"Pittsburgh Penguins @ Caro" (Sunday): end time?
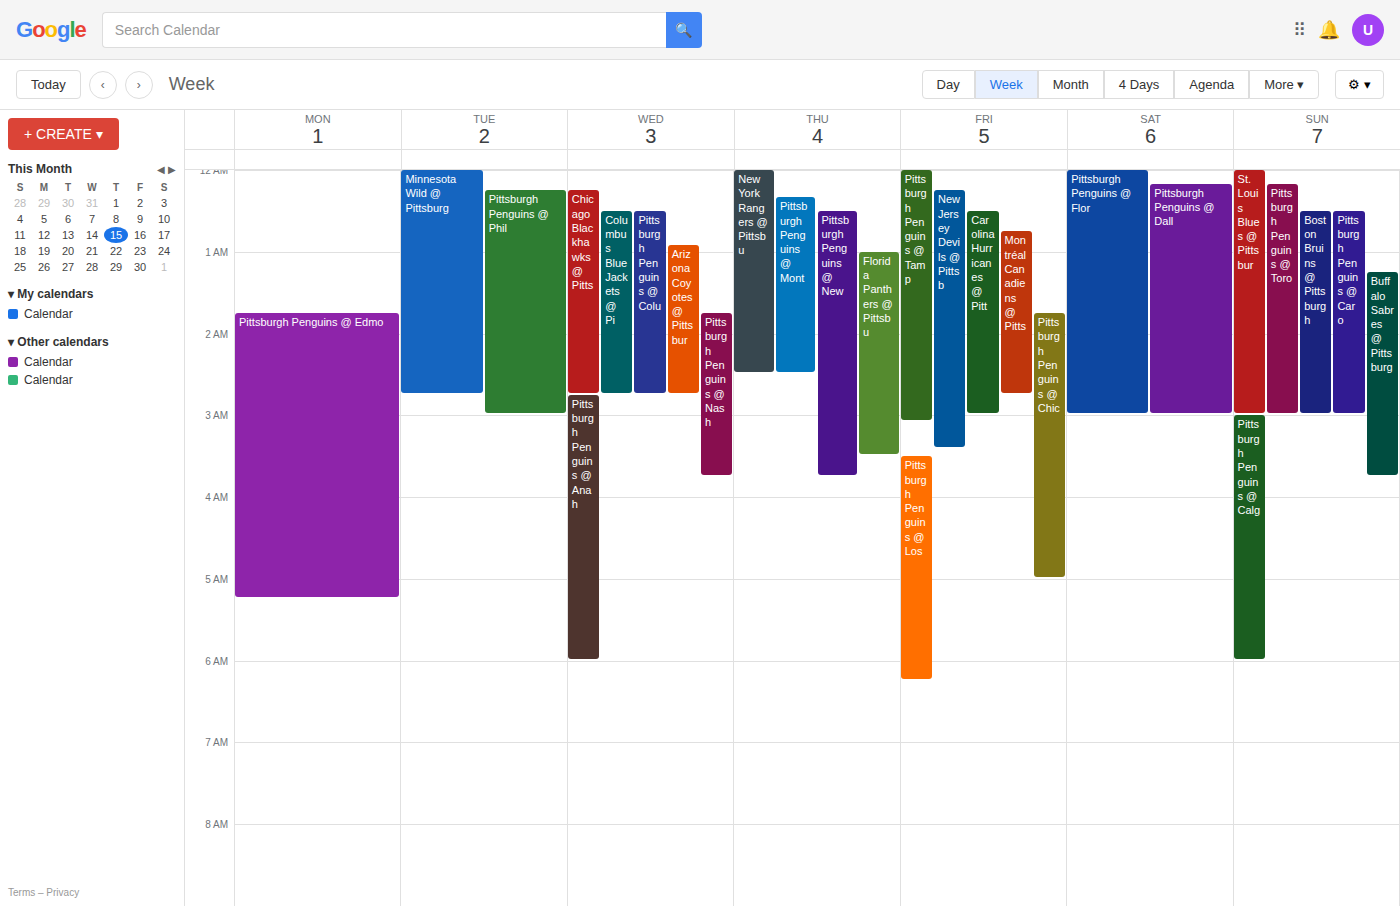
3:00 AM